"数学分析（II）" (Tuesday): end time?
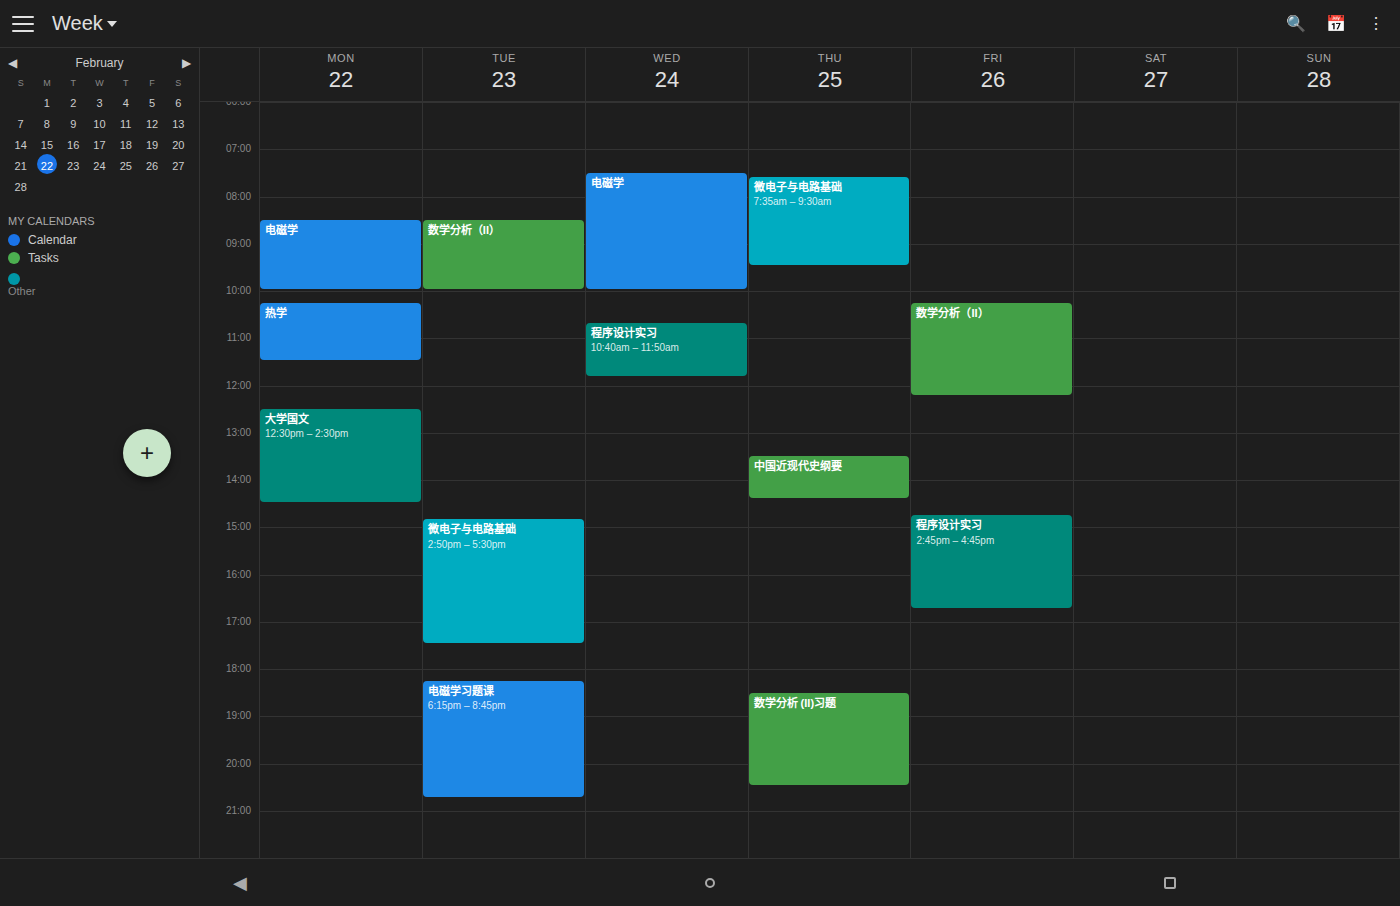
10:00 AM